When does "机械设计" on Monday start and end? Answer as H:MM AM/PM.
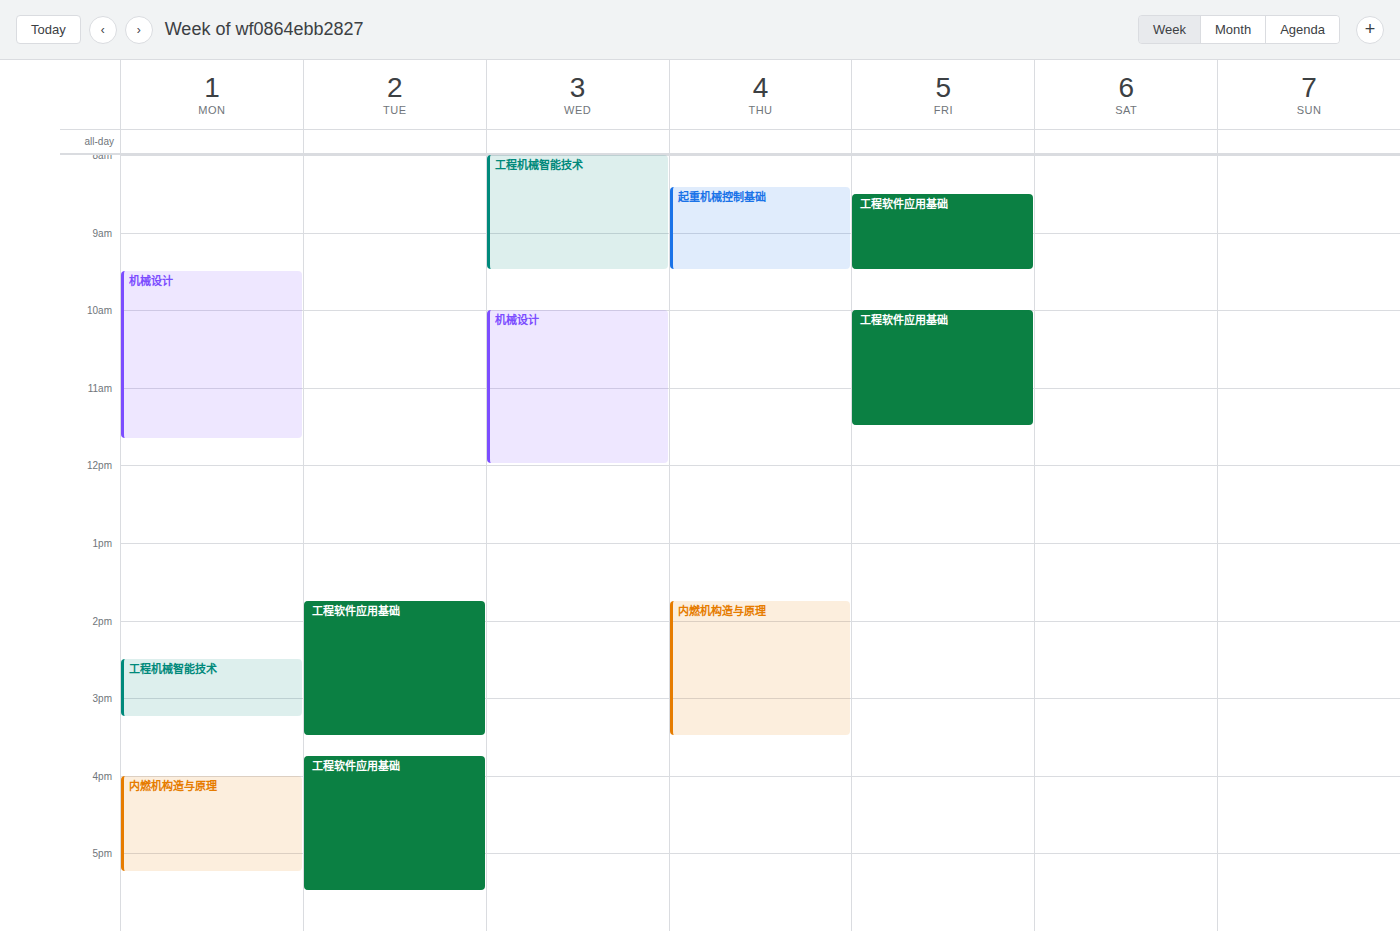
9:30 AM to 11:40 AM